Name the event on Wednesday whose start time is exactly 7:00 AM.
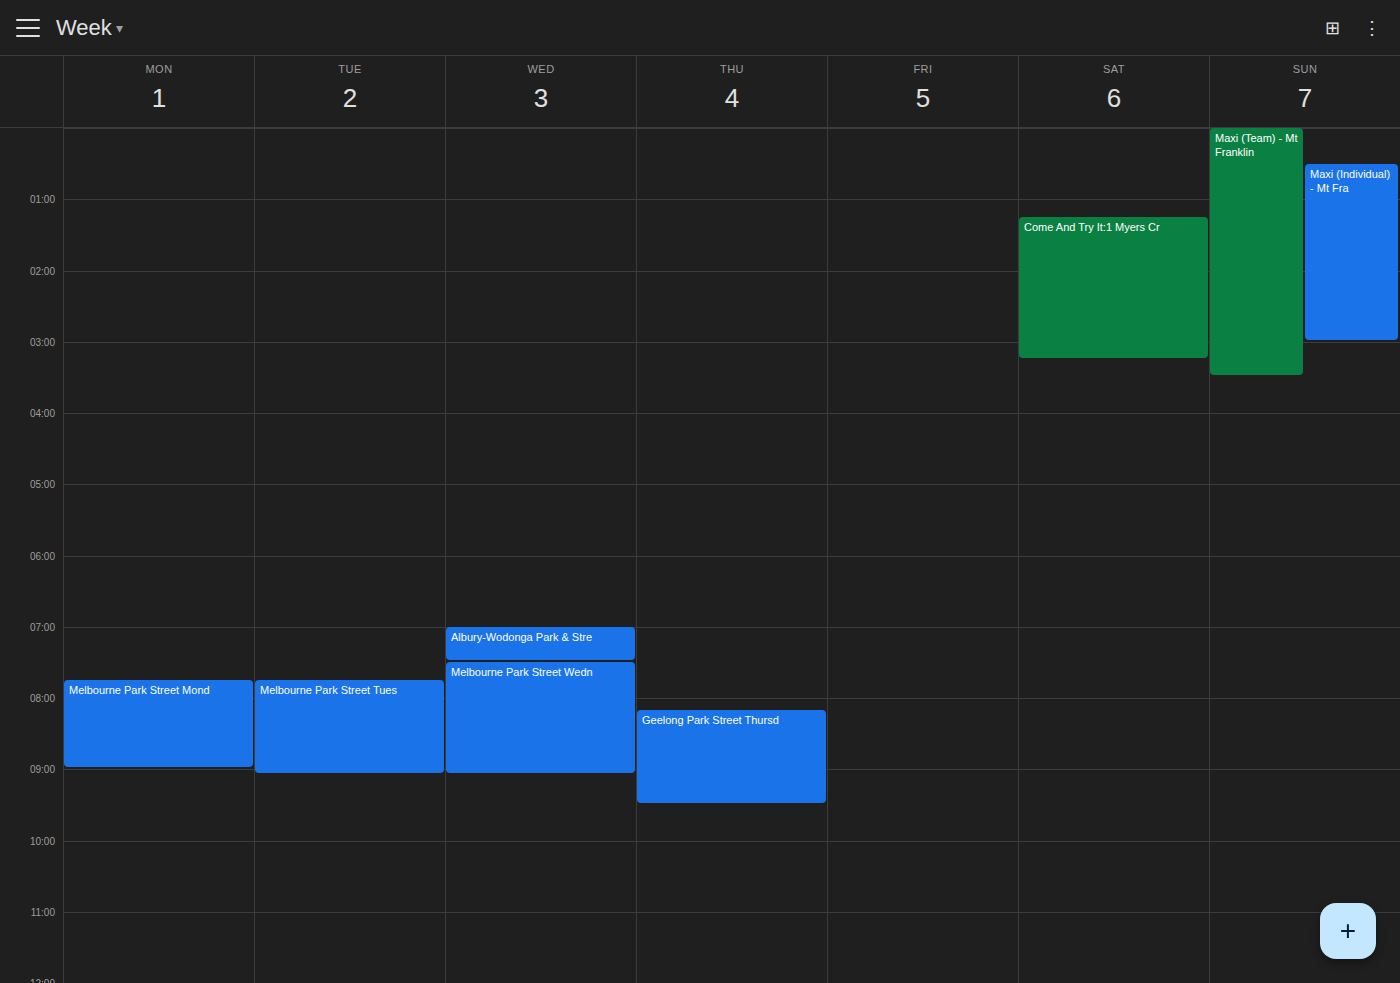
"Albury-Wodonga Park & Stre"